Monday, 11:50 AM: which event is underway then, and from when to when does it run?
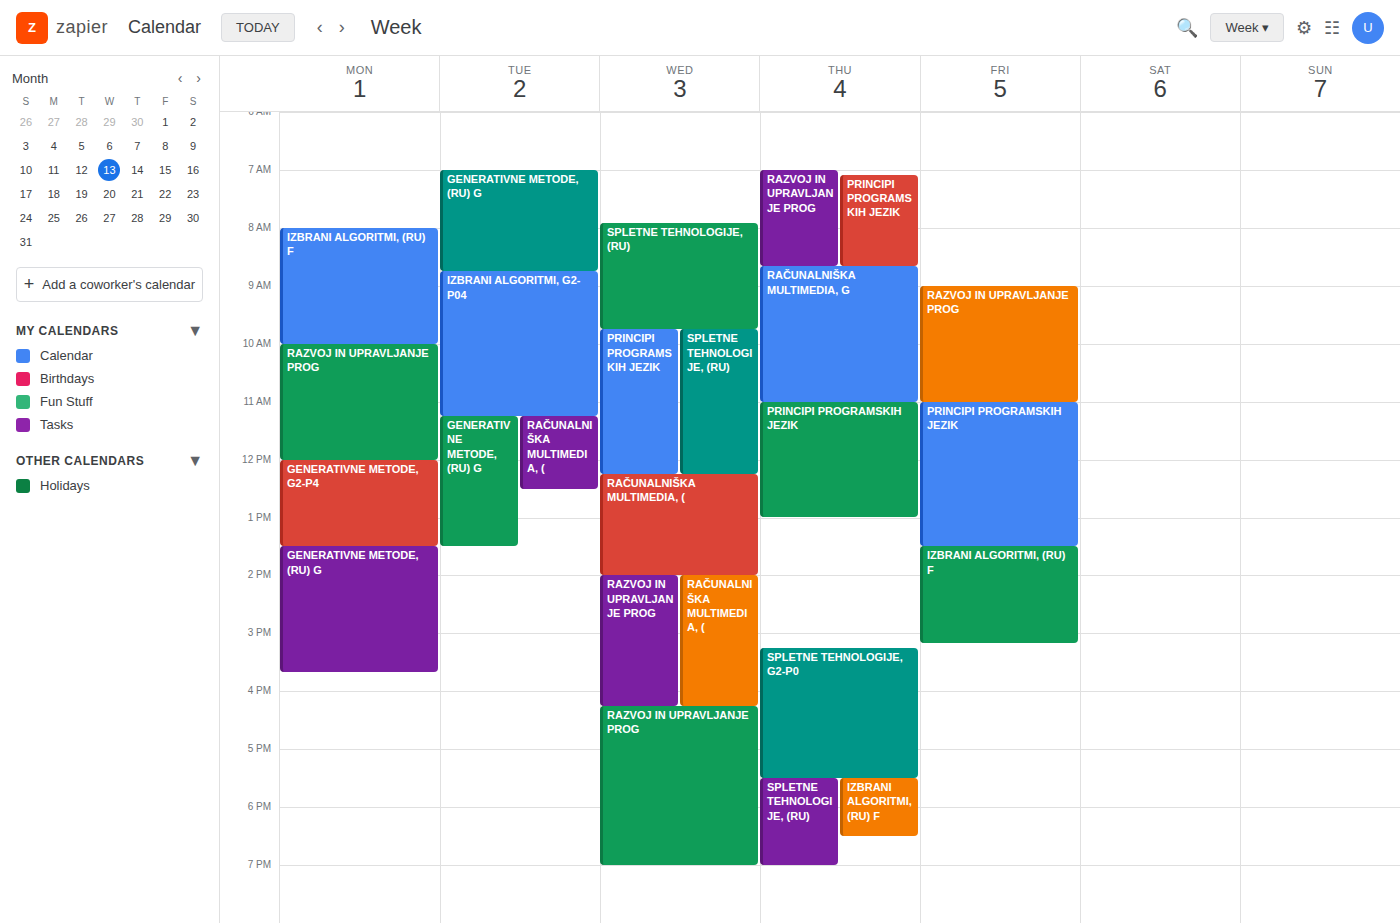
"RAZVOJ IN UPRAVLJANJE PROG", 10:00 AM to 12:00 PM